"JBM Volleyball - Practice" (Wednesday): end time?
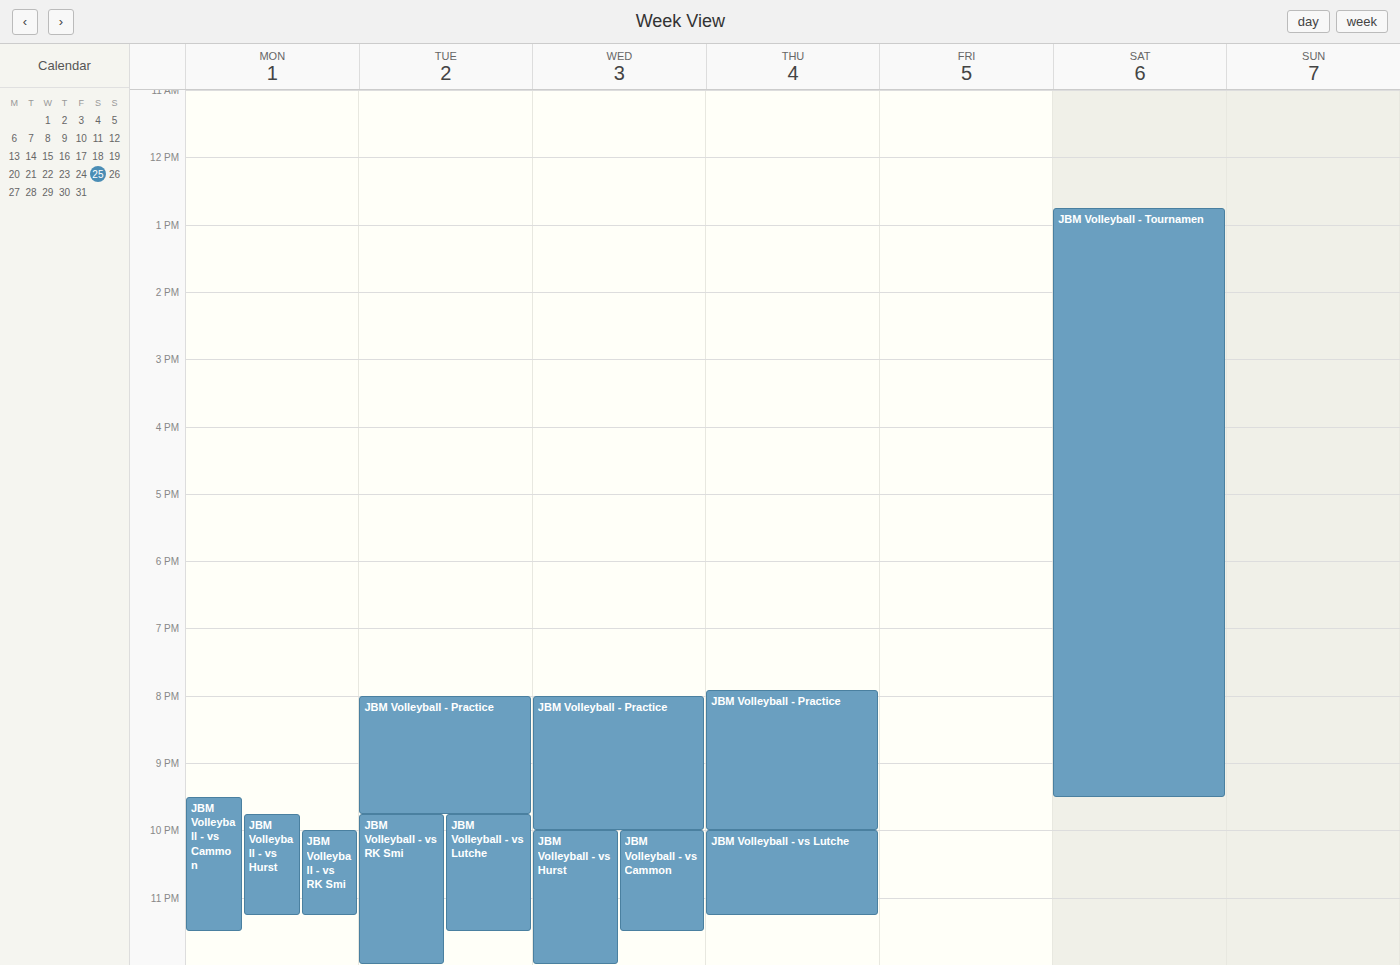
10:00 PM